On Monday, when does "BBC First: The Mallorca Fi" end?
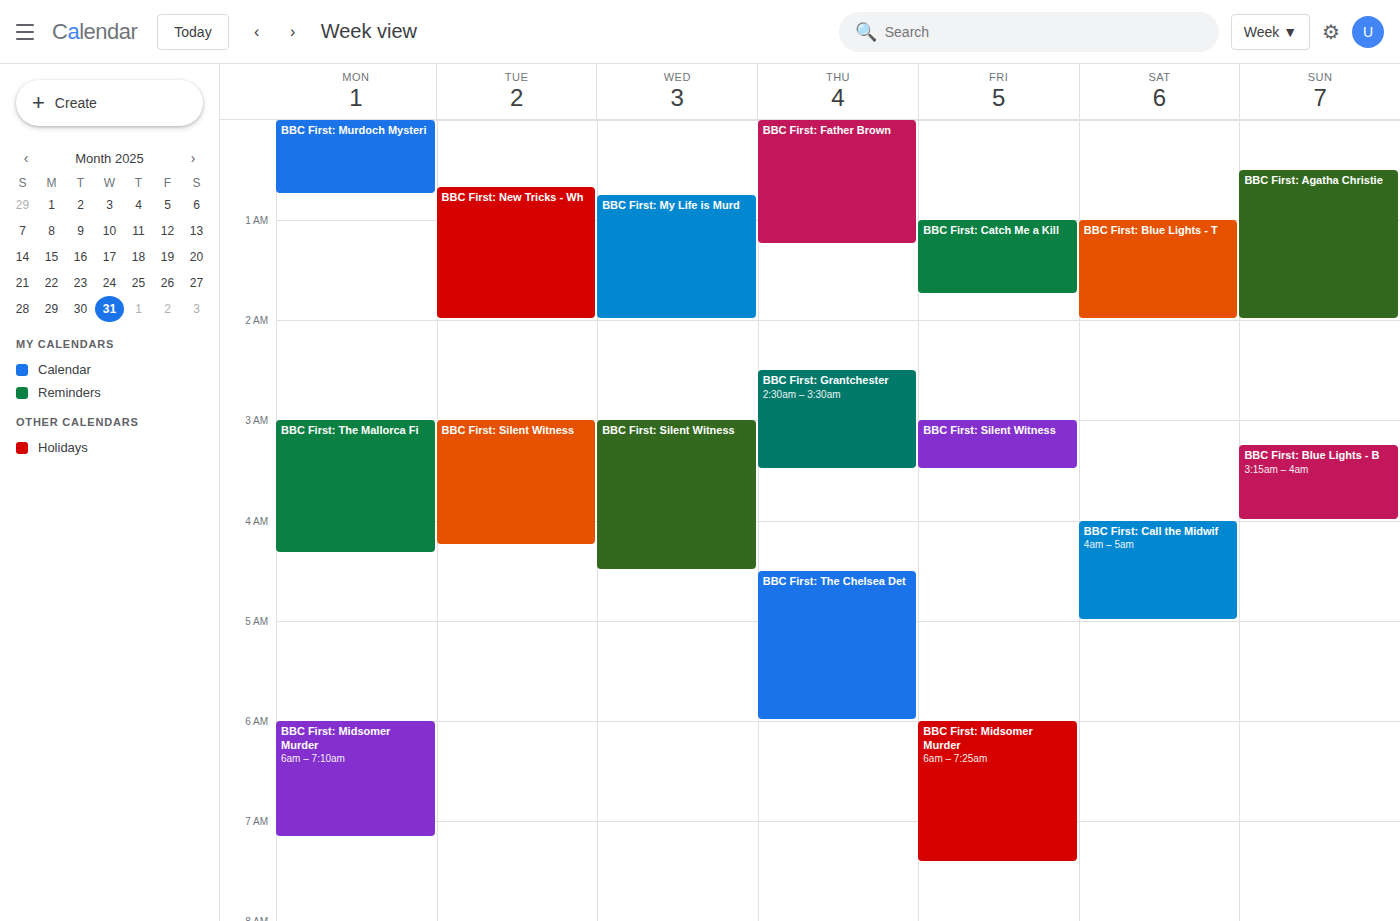
04:20